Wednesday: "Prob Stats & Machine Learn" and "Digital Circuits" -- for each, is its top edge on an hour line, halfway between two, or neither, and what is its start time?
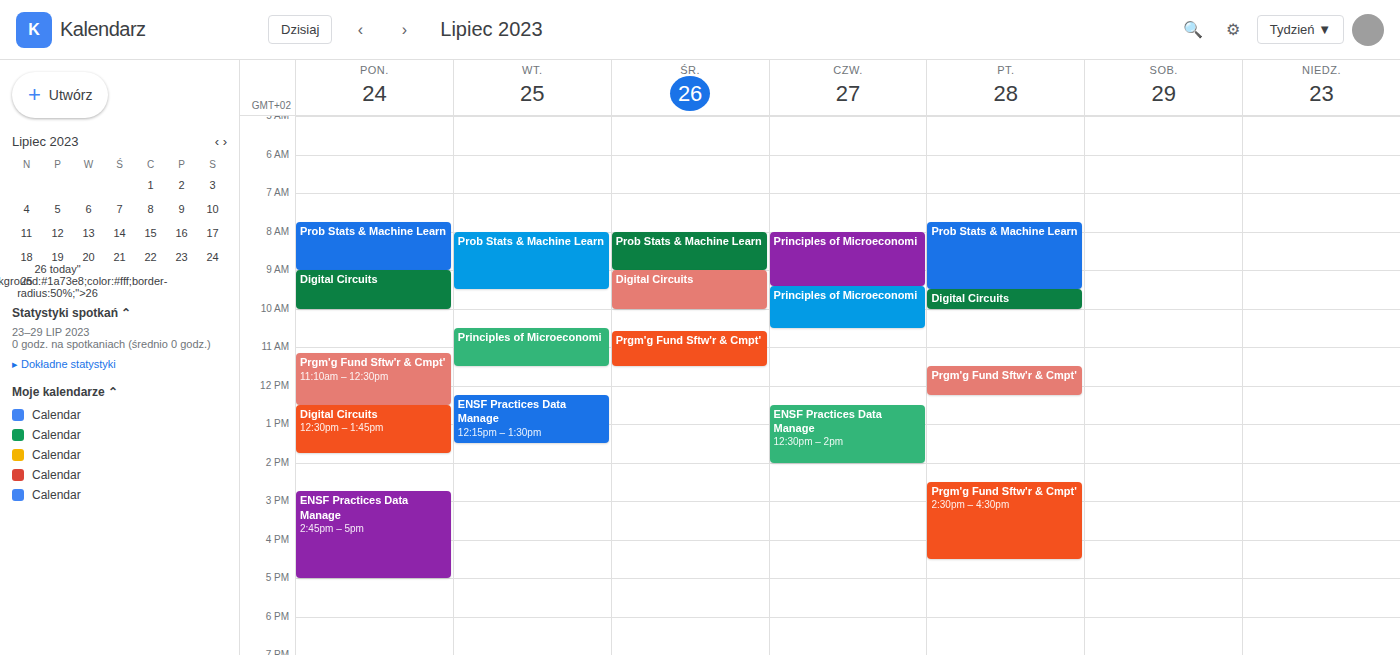
"Prob Stats & Machine Learn": 8:00 AM, exactly on the 8 AM line. "Digital Circuits": 9:00 AM, exactly on the 9 AM line.